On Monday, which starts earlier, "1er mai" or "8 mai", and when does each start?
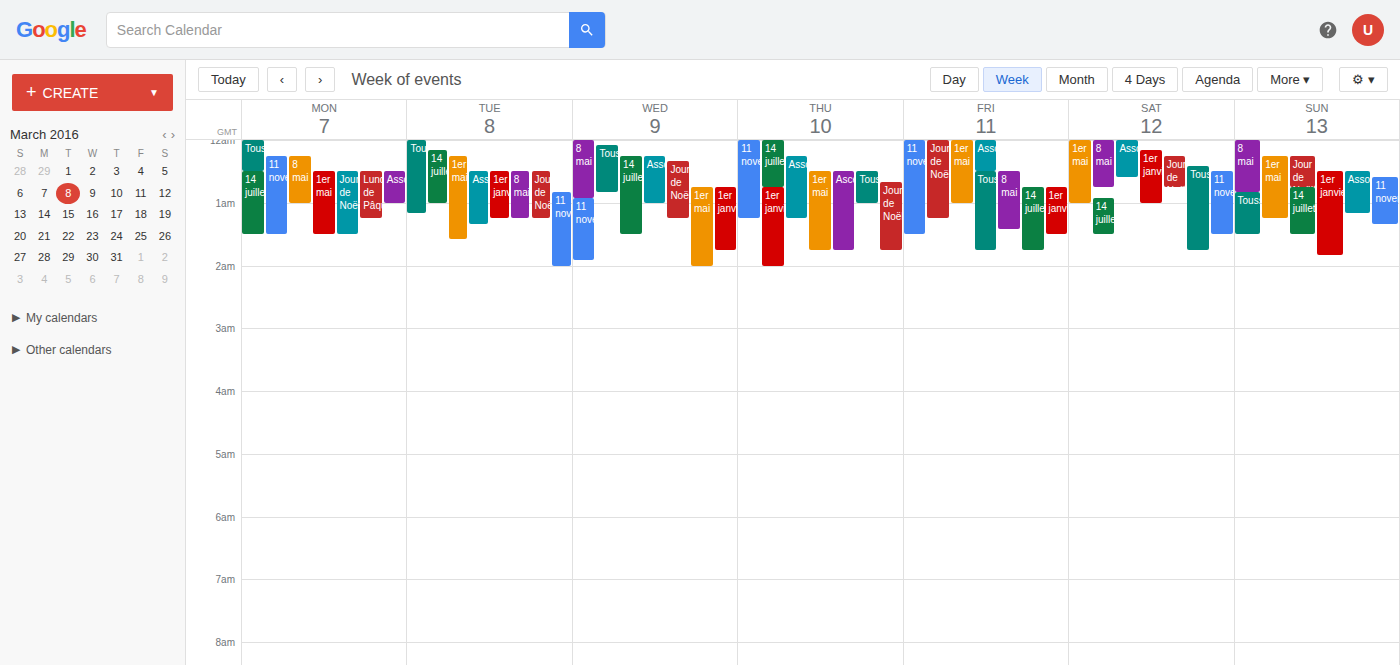
"8 mai" 12:15 AM; "1er mai" 12:30 AM.